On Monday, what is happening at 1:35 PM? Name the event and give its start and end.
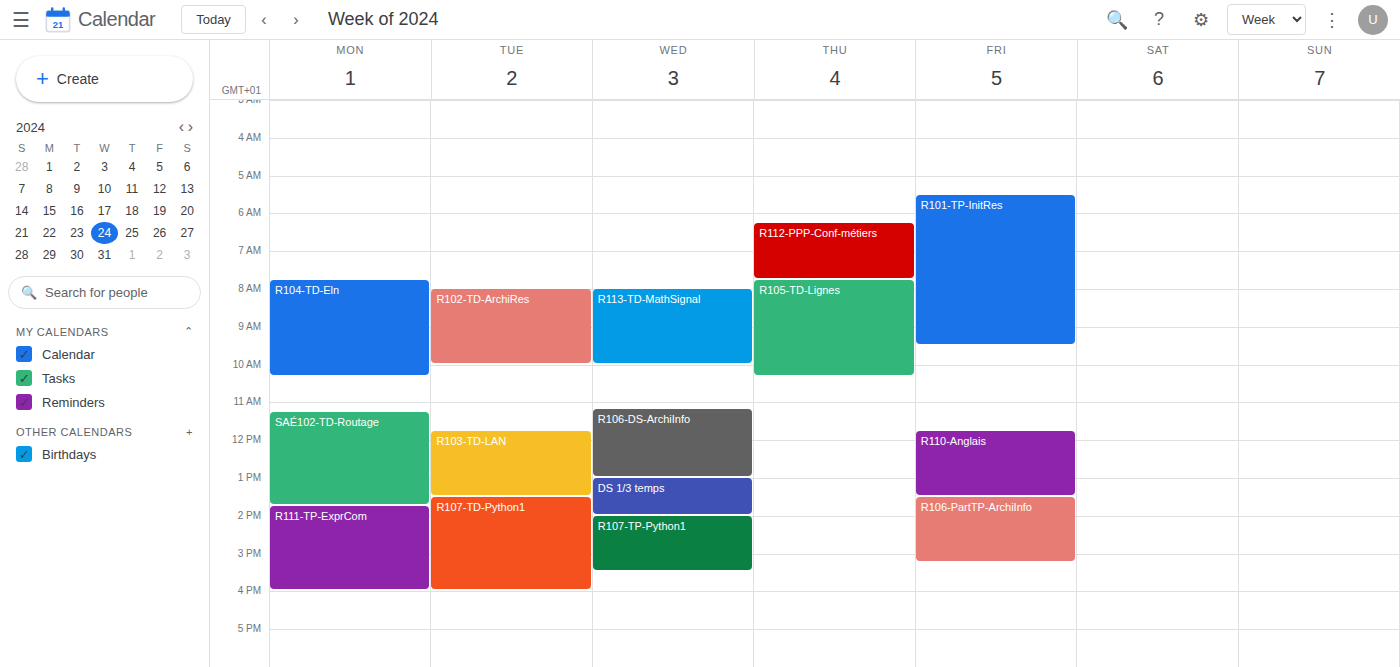
"SAÉ102-TD-Routage", 11:15 AM to 1:45 PM